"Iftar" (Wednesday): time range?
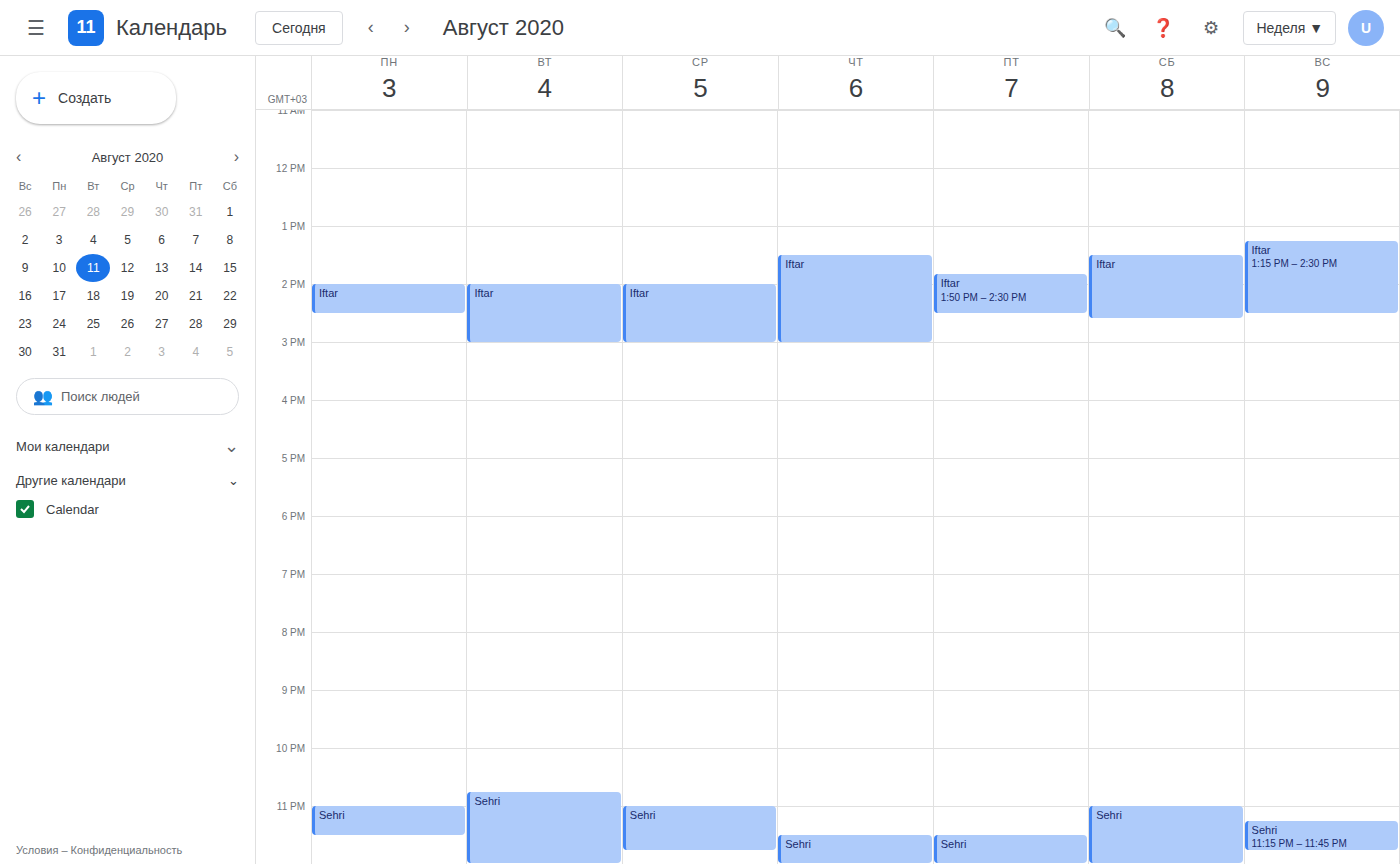
2:00 PM to 3:00 PM